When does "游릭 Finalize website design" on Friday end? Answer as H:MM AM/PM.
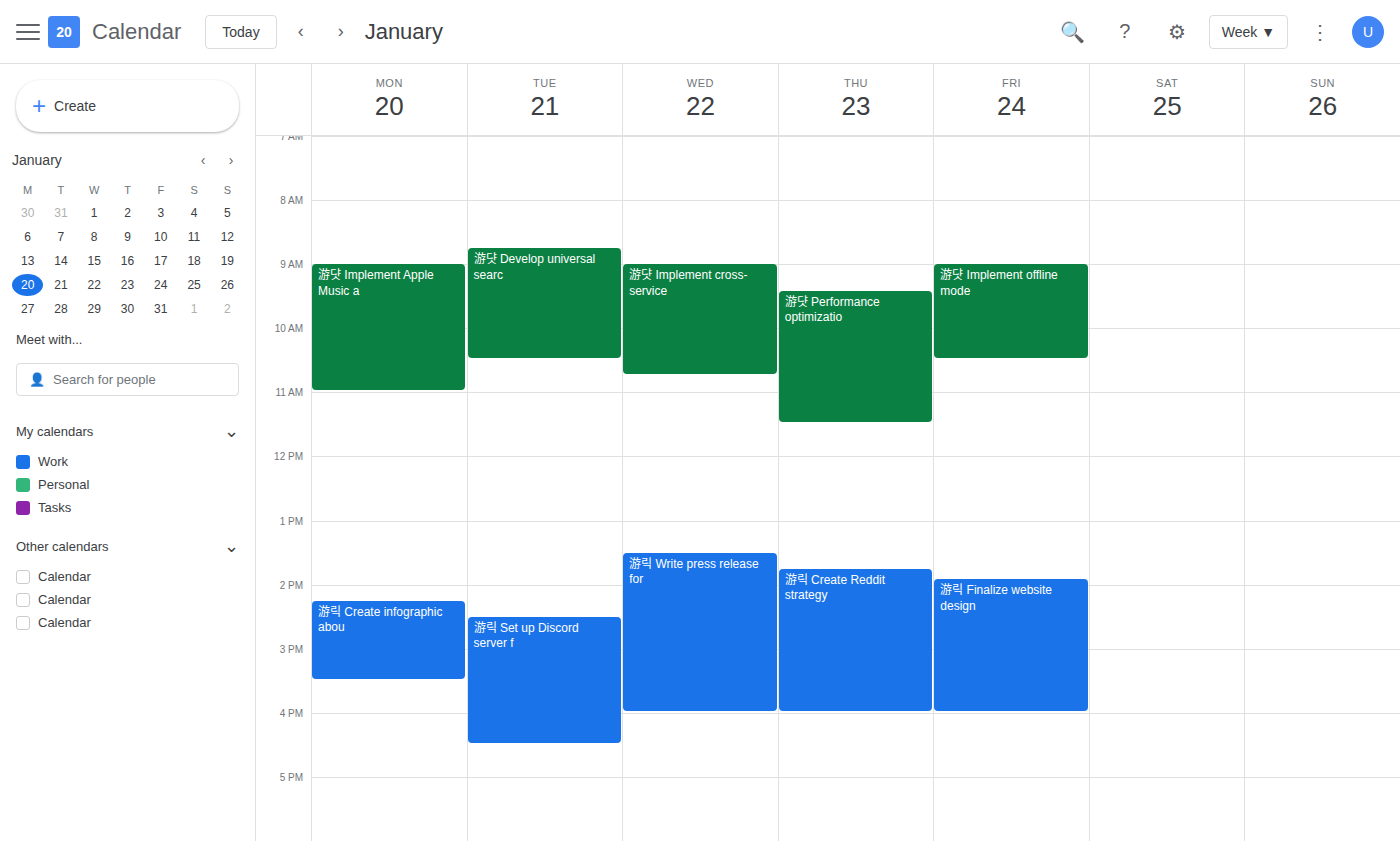
4:00 PM